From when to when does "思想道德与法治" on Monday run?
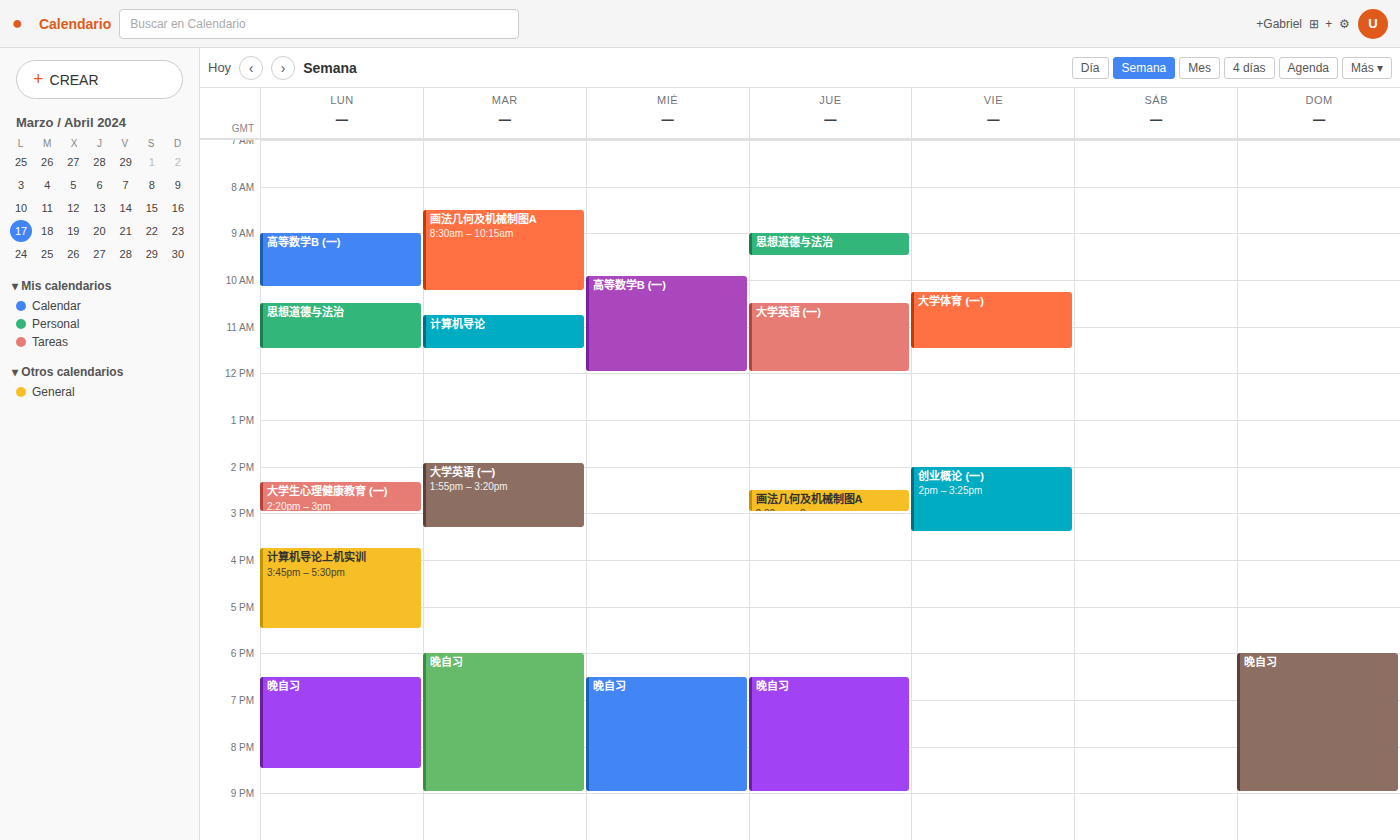
10:30 AM to 11:30 AM